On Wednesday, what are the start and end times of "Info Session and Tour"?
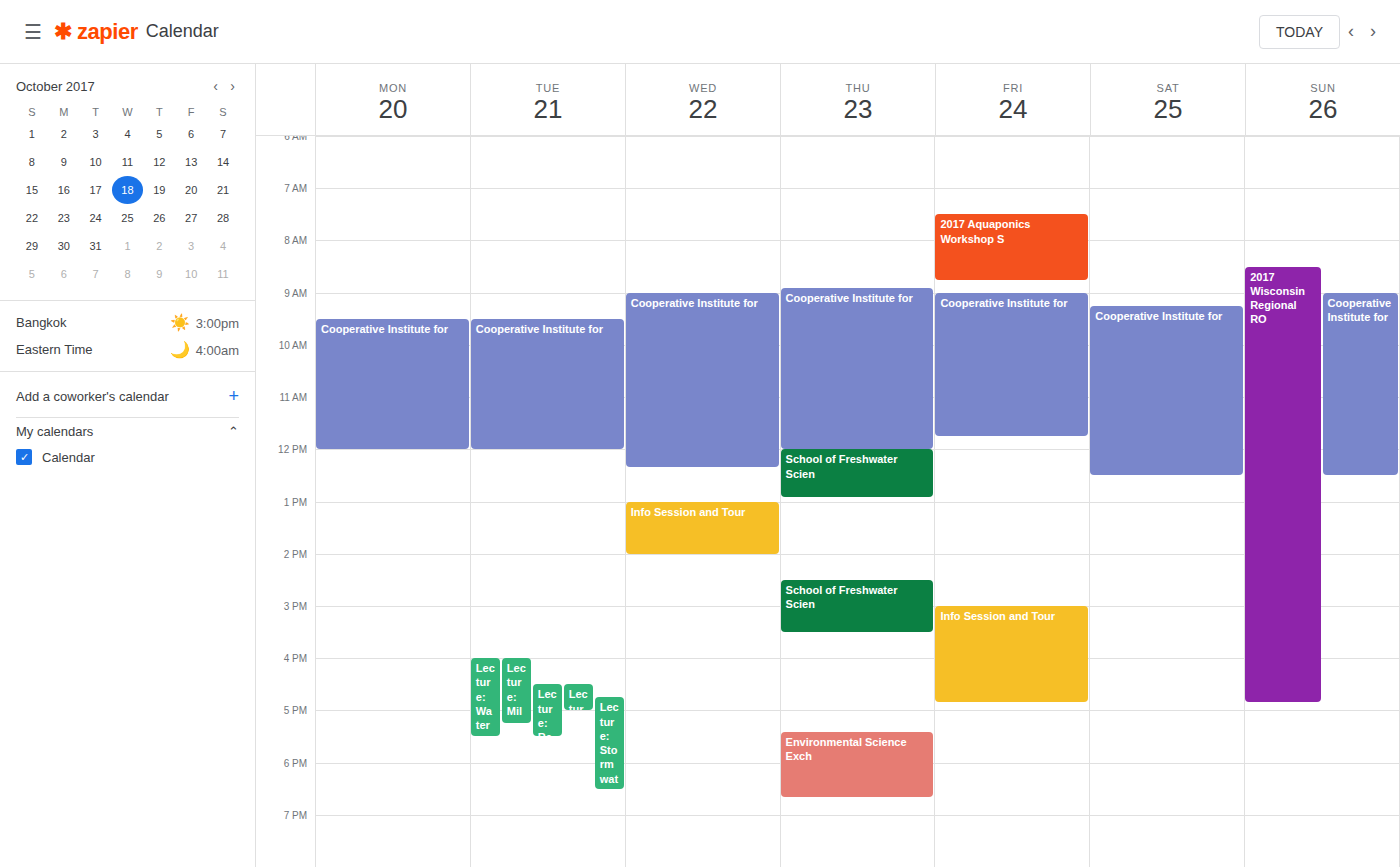
13:00 to 14:00